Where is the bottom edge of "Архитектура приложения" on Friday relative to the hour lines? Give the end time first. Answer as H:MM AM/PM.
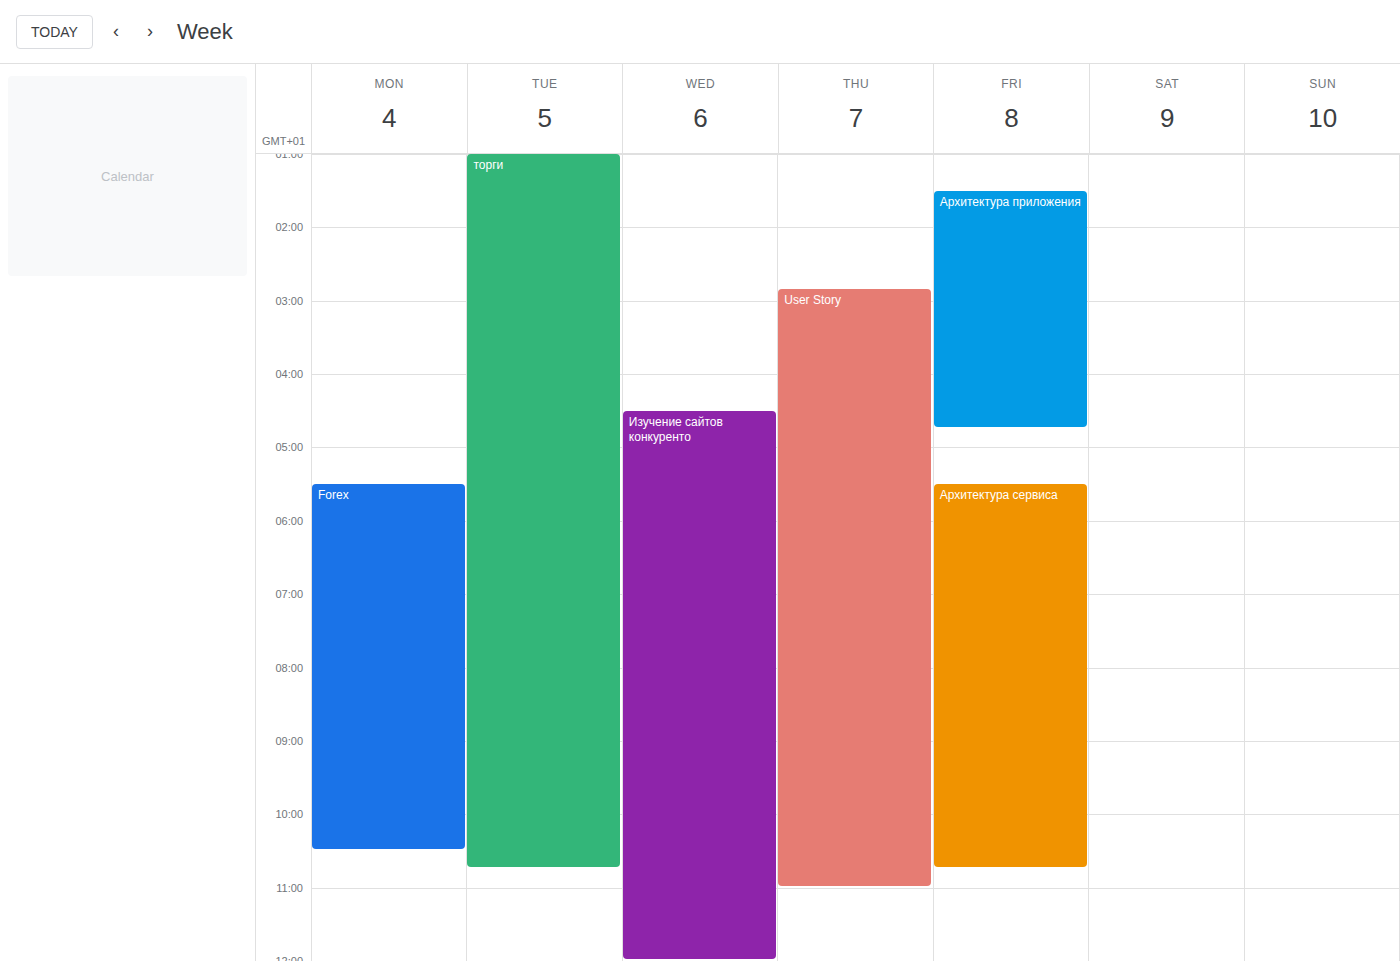
4:45 AM -- neither: three quarters of the way from the 4 AM line to the 5 AM line.